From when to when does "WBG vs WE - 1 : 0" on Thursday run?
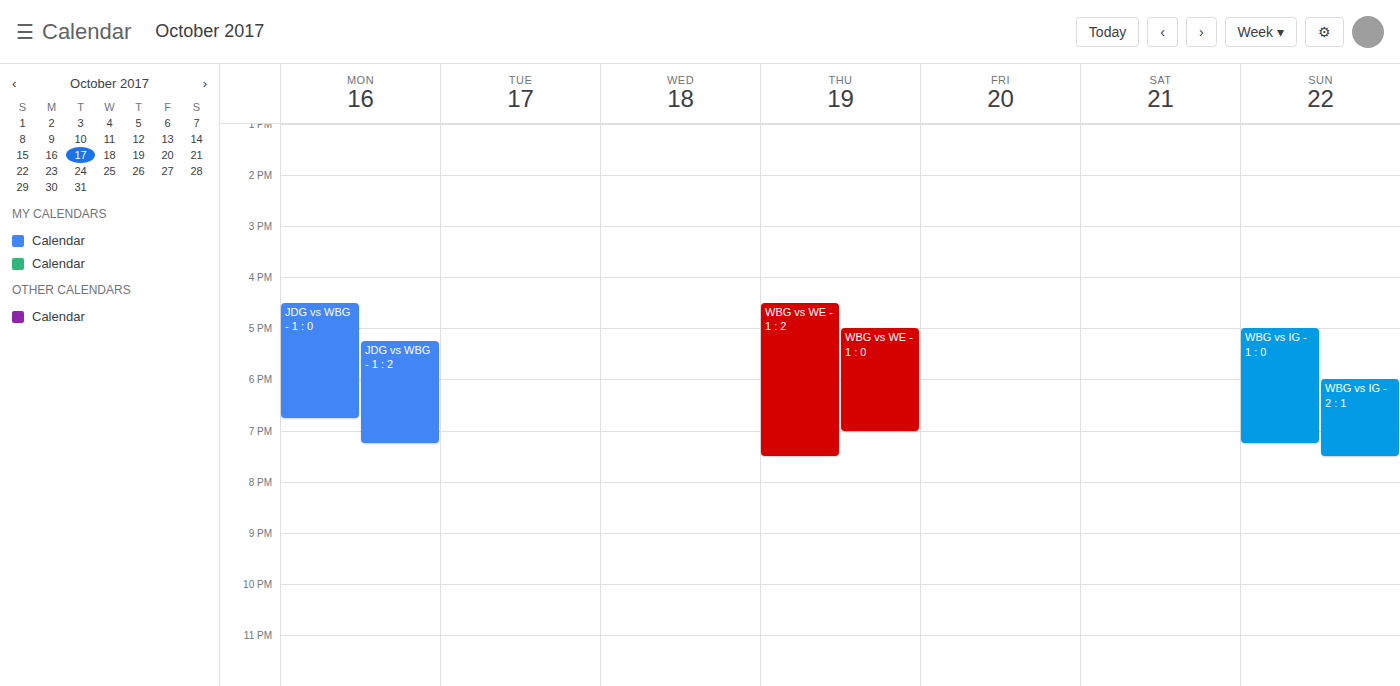
5:00 PM to 7:00 PM